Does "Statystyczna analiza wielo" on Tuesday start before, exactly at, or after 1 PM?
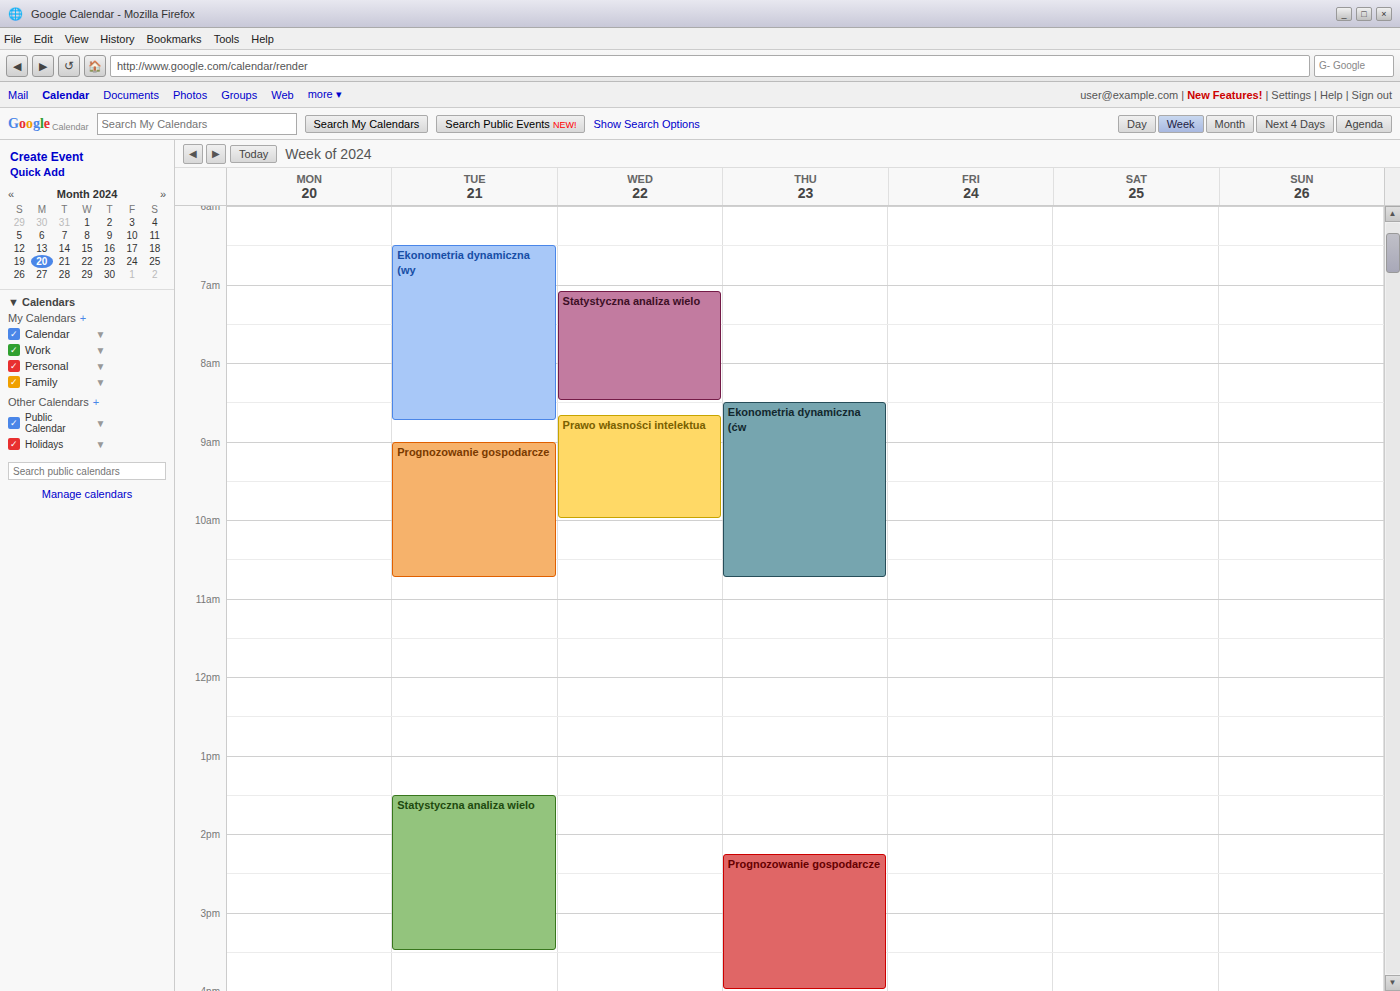
1:30 PM -- after 1 PM, 30 minutes below the 1 PM line.